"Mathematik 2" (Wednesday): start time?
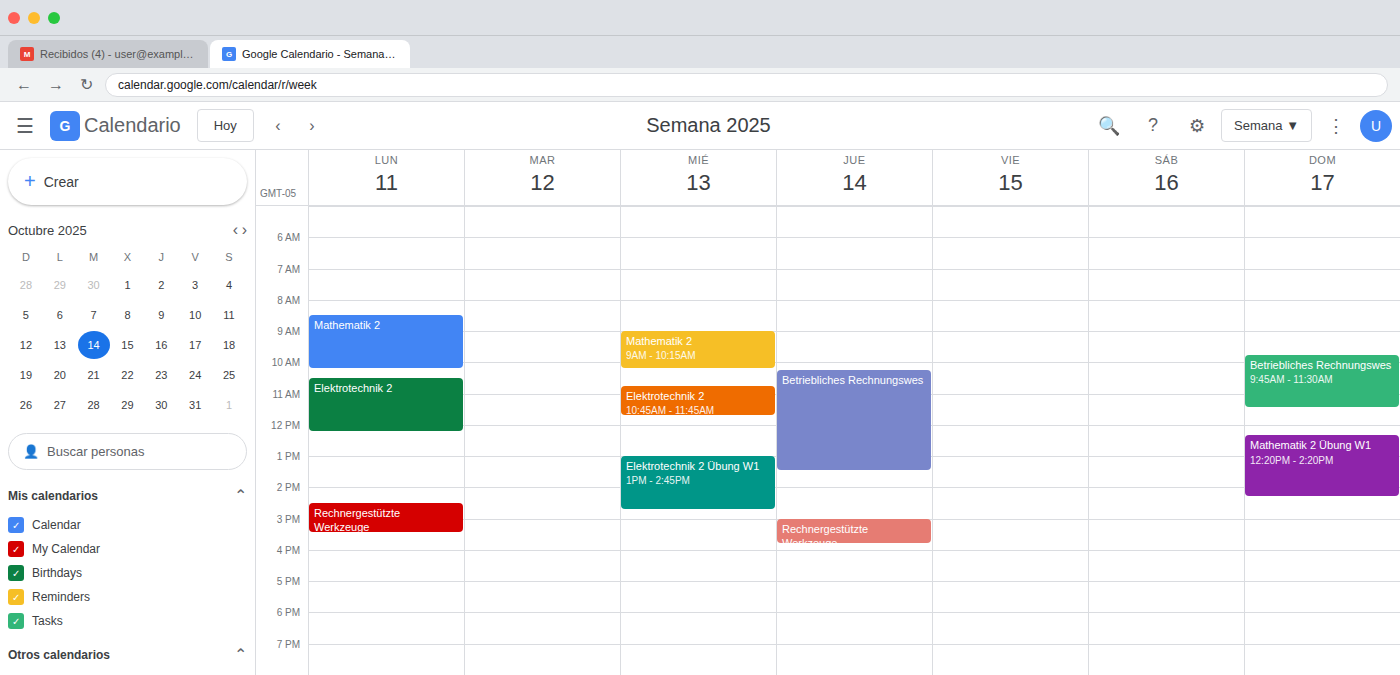
9:00 AM